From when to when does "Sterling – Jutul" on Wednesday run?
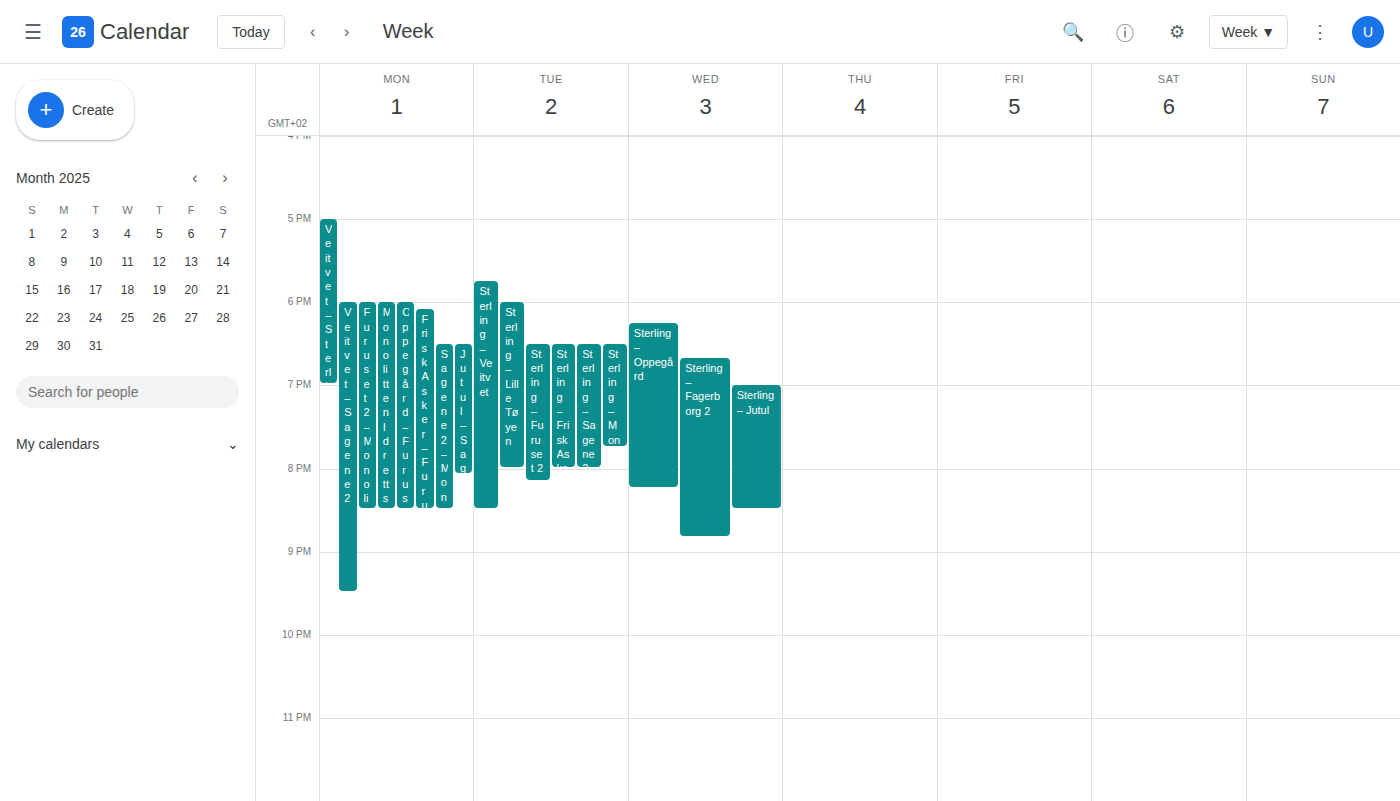
19:00 to 20:30